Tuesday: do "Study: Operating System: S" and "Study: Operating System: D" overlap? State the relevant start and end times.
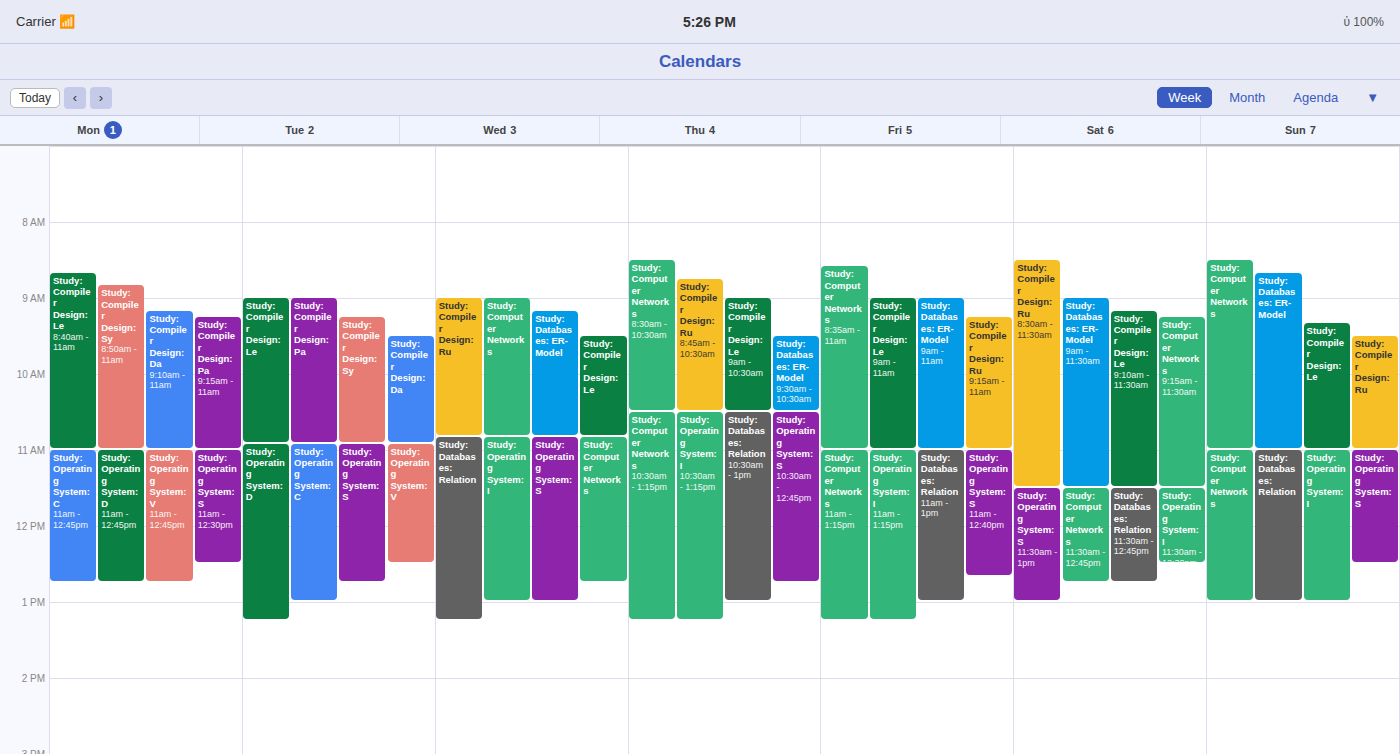
"Study: Operating System: D" starts at 10:55, before "Study: Operating System: S" ends at 12:45 -- they overlap.